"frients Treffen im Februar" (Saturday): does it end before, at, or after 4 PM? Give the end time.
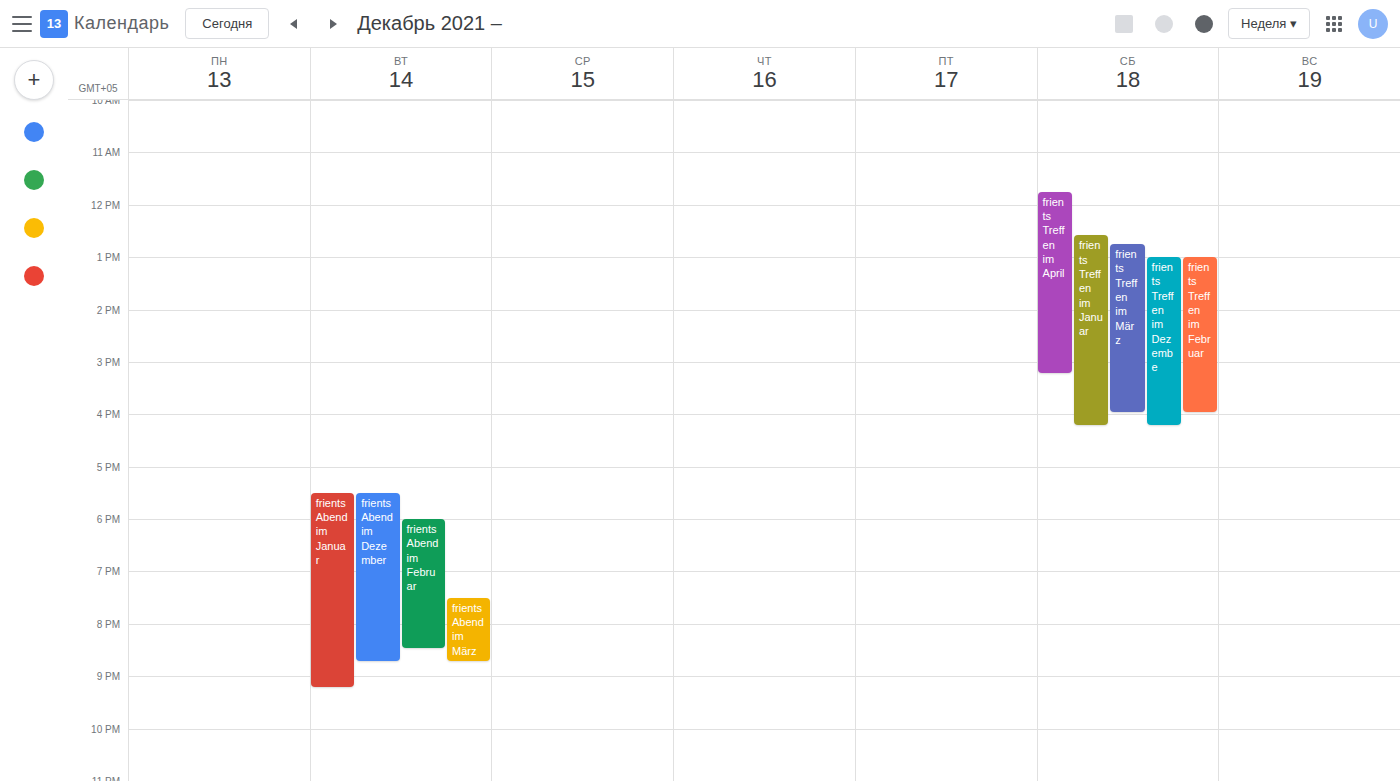
4:00 PM -- exactly at 4 PM, on the 4 PM line.